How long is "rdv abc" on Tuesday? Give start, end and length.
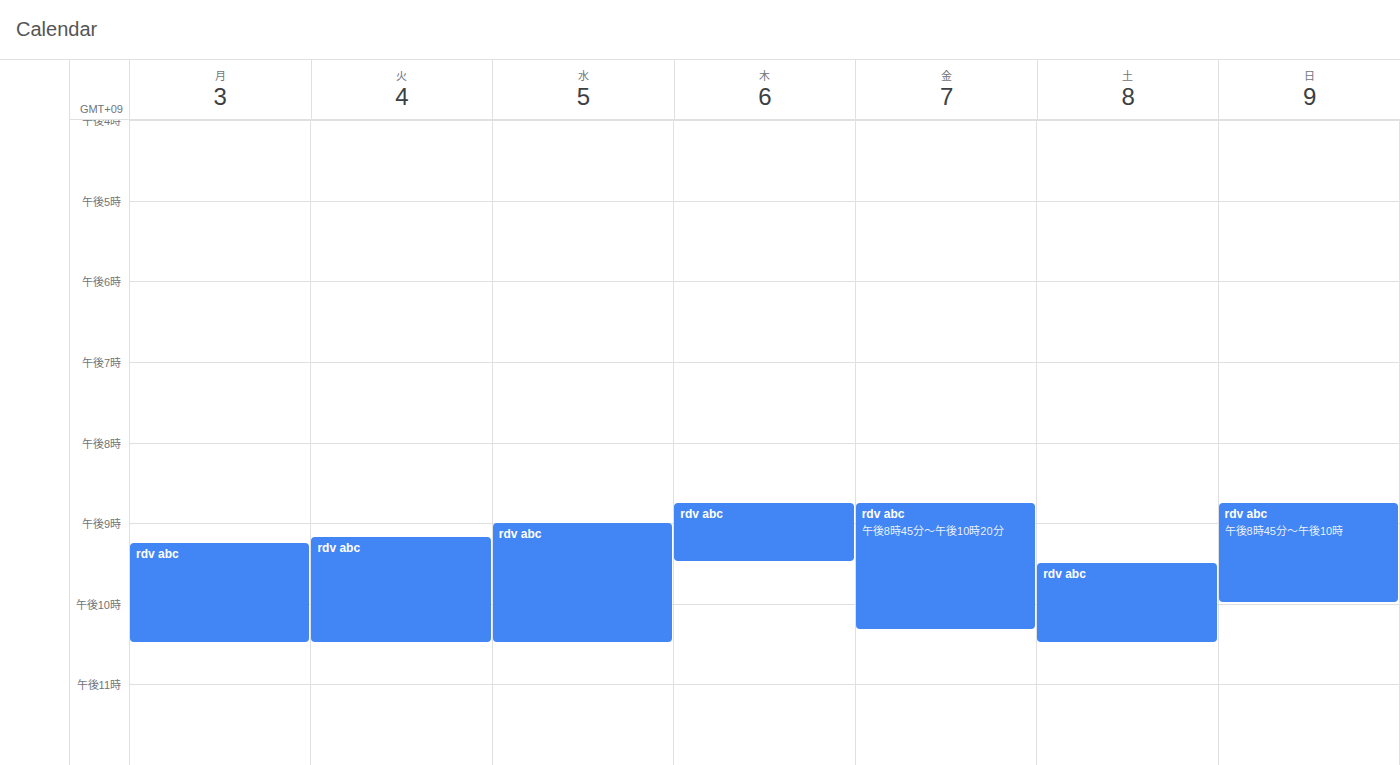
9:10 PM to 10:30 PM, 1 hour 20 minutes